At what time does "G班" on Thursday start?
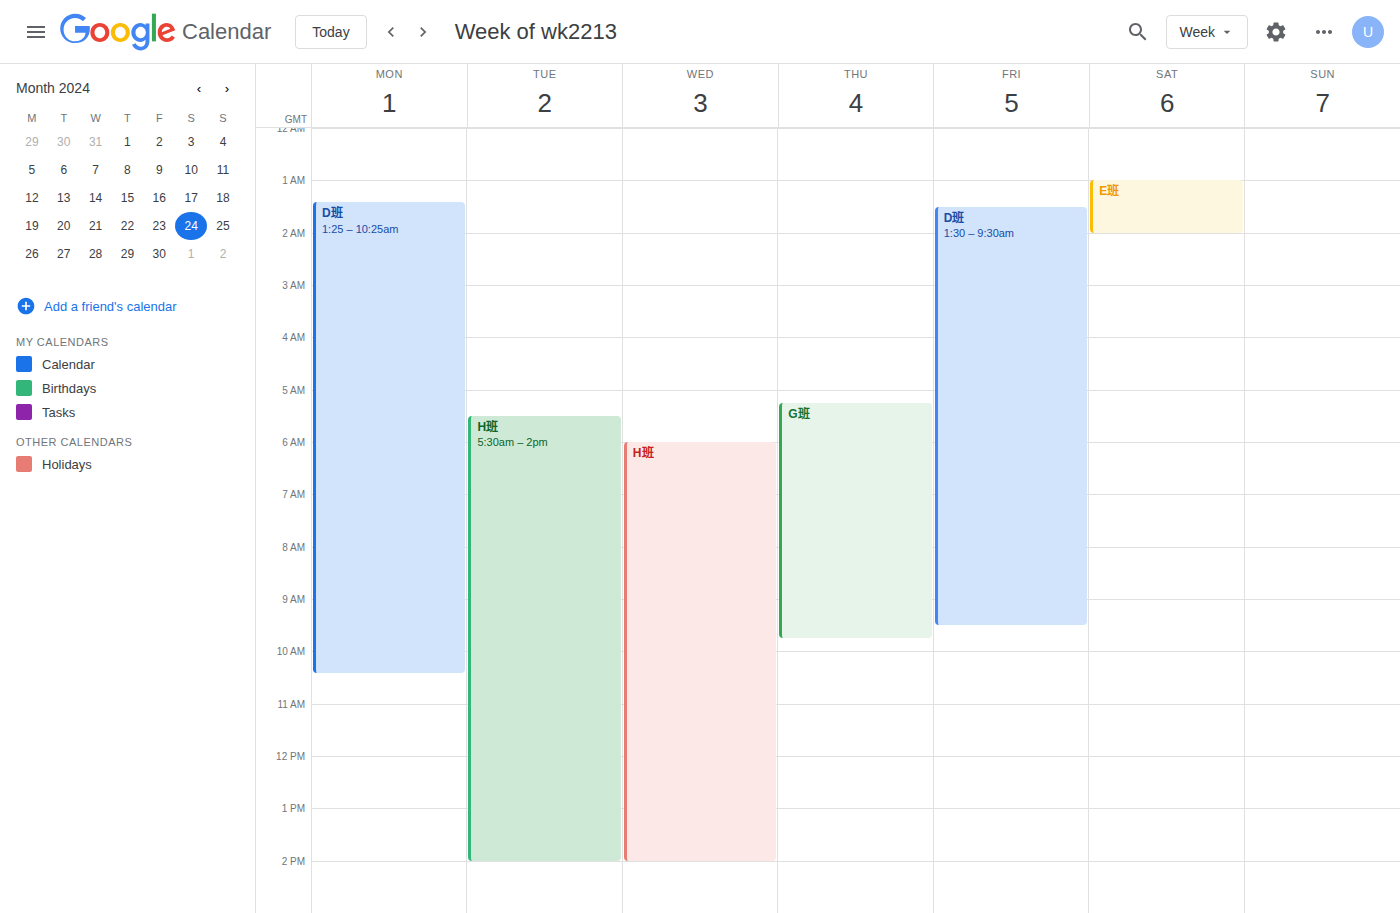
5:15 AM